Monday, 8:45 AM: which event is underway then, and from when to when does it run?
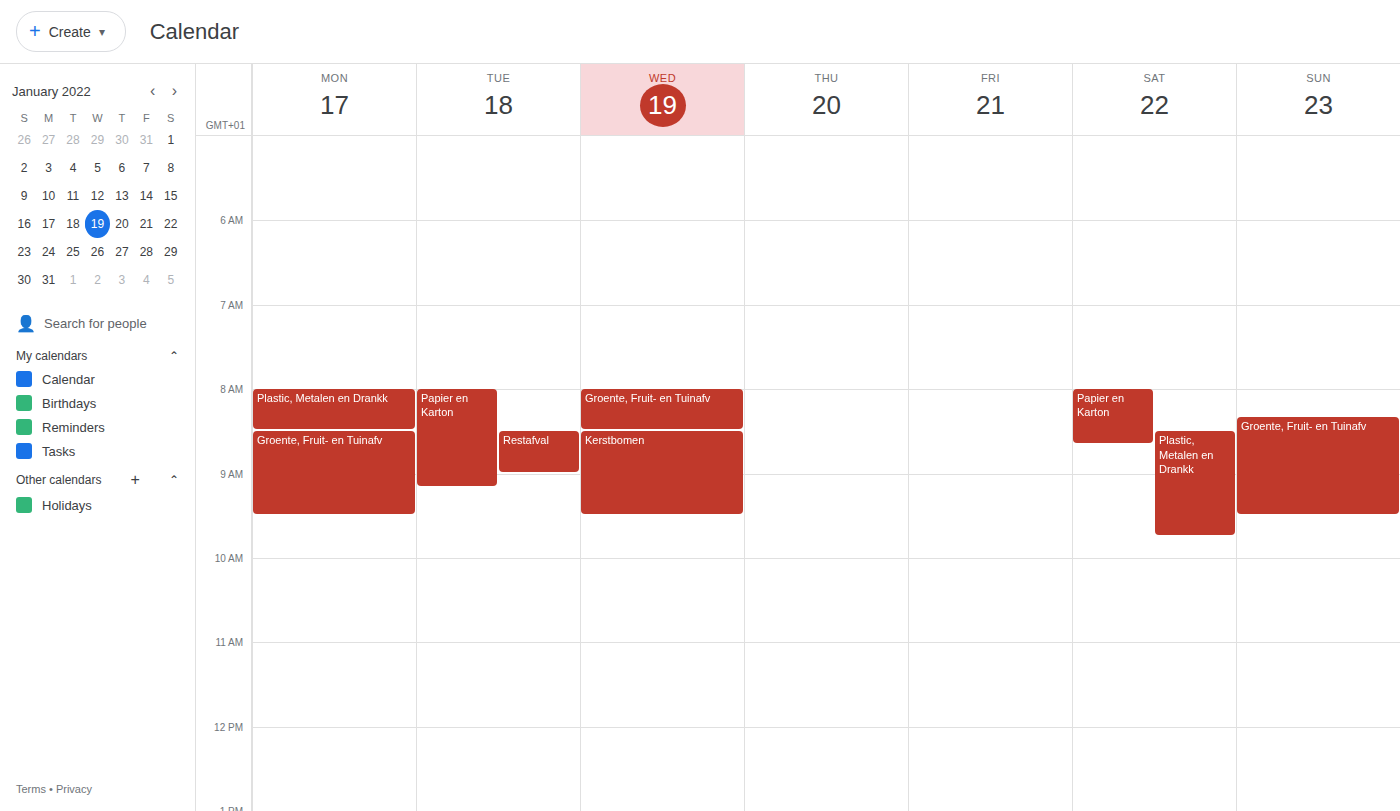
"Groente, Fruit- en Tuinafv", 8:30 AM to 9:30 AM